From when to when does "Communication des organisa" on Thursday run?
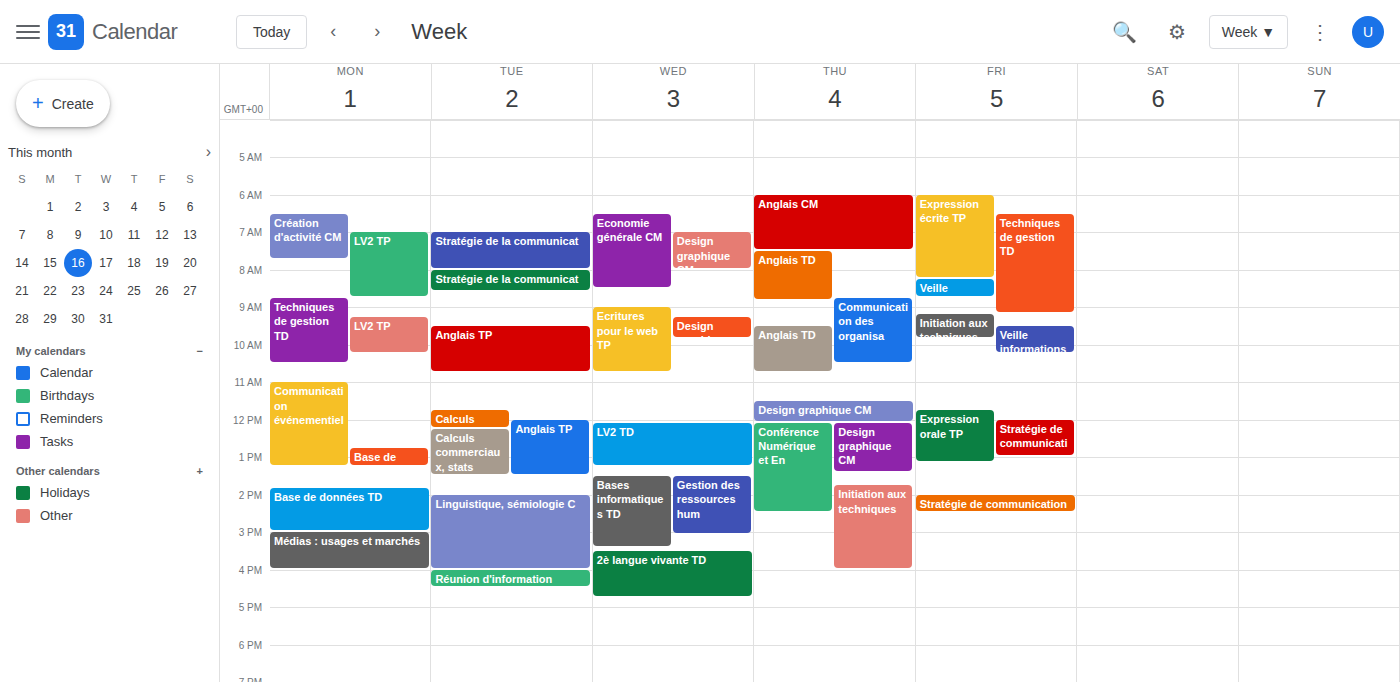
8:45 AM to 10:30 AM